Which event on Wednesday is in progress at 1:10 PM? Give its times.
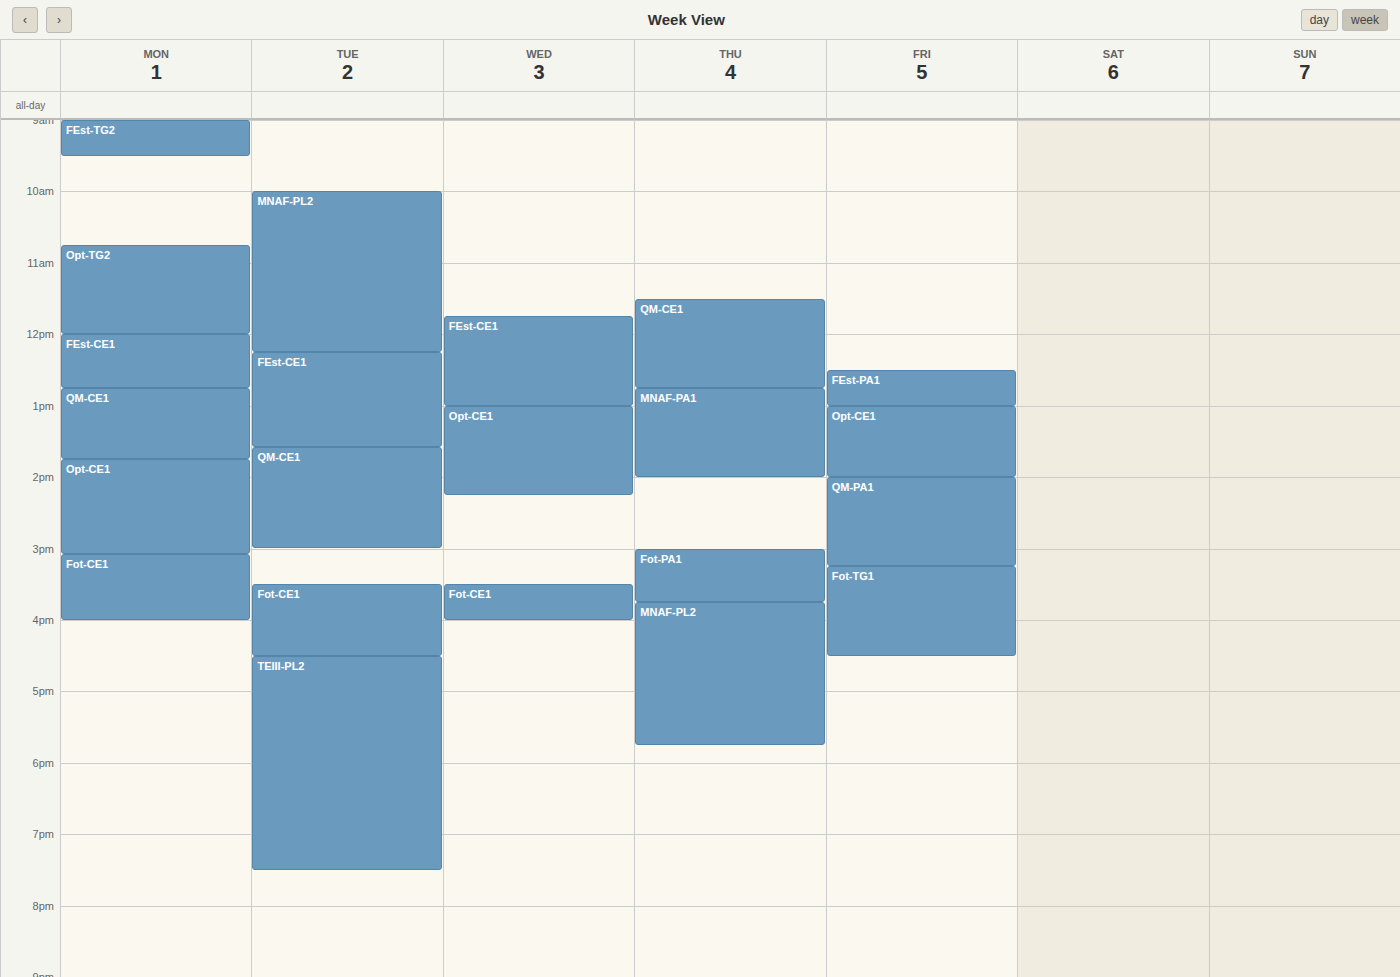
"Opt-CE1", 1:00 PM to 2:15 PM